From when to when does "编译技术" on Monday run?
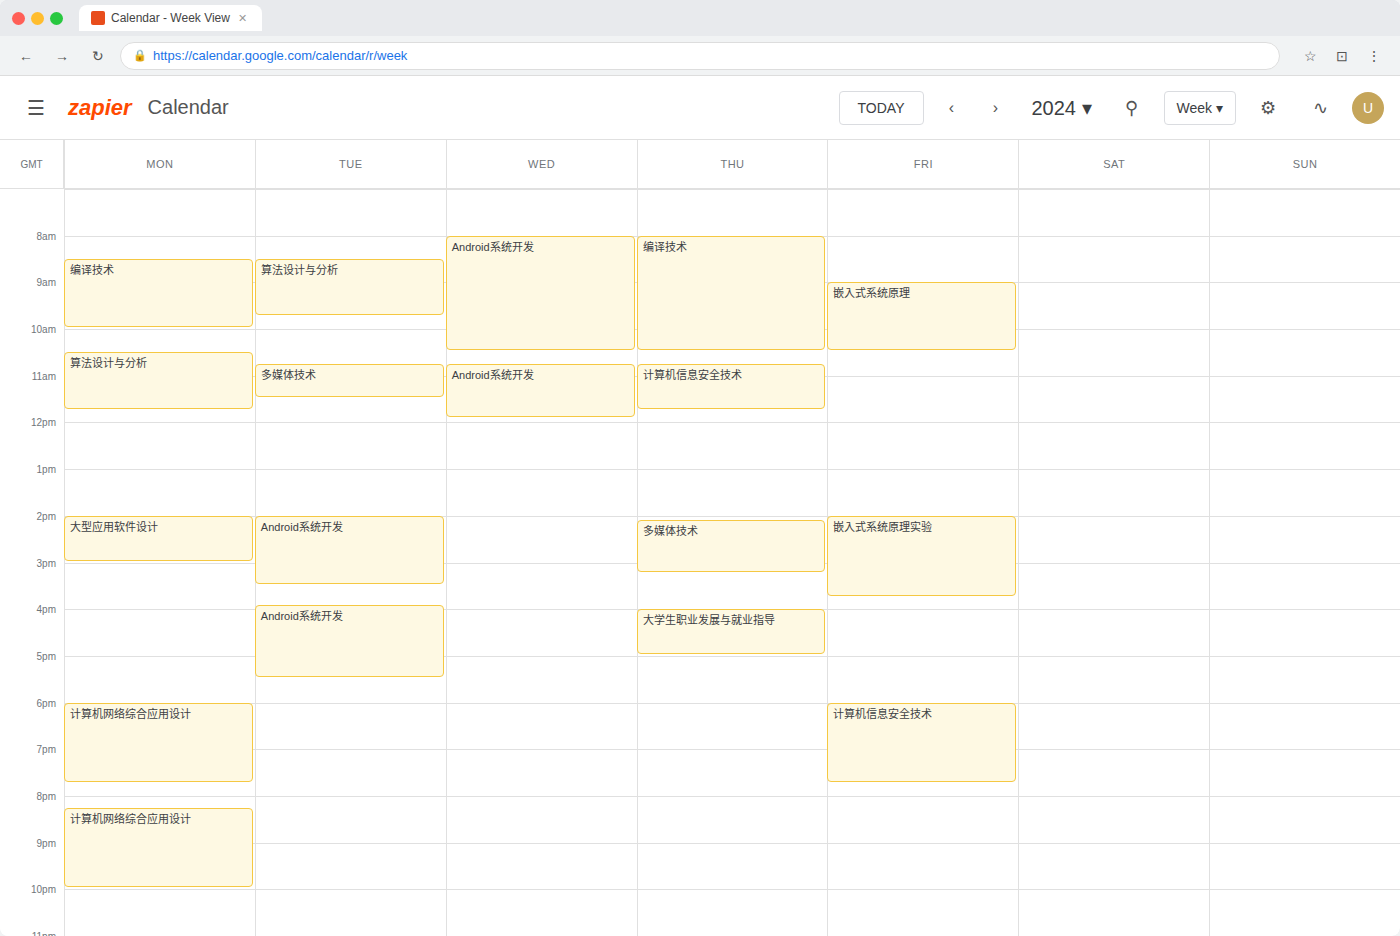
8:30 AM to 10:00 AM